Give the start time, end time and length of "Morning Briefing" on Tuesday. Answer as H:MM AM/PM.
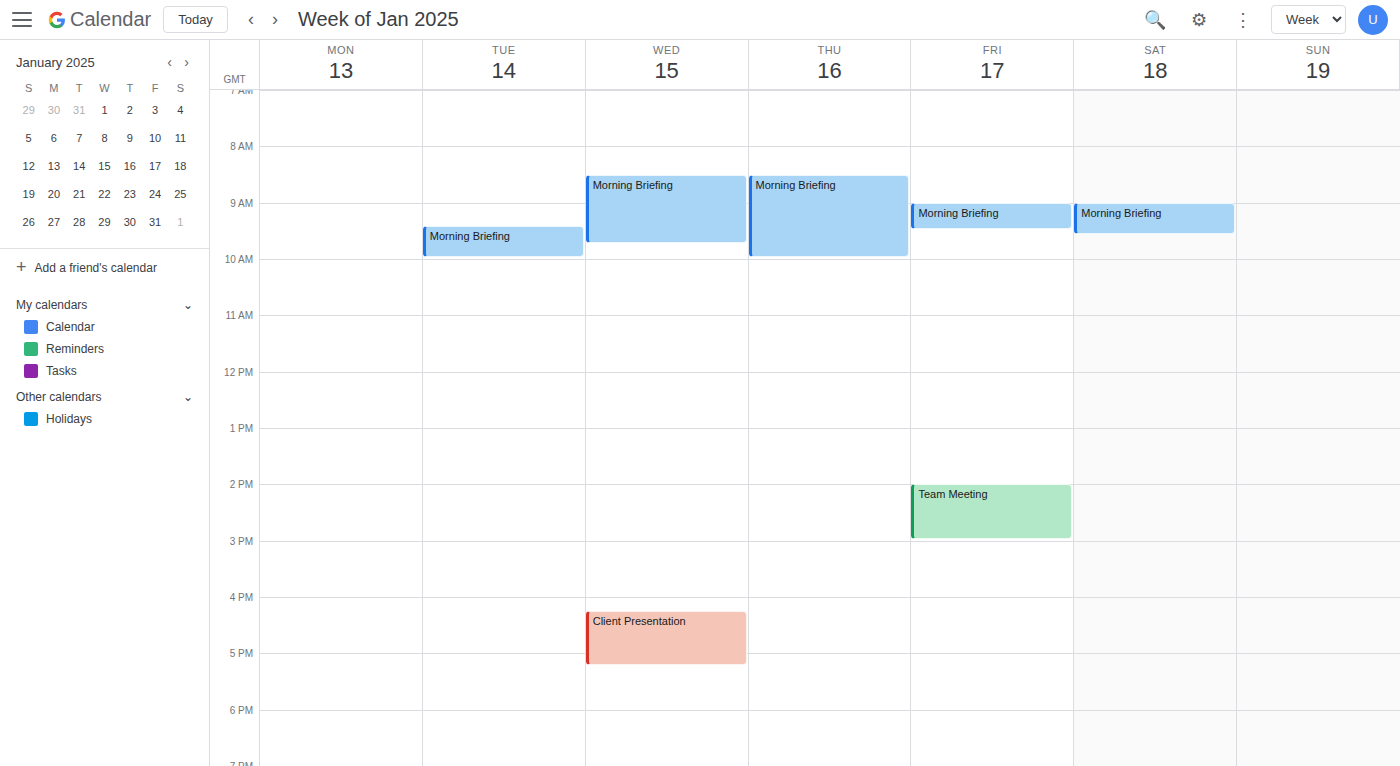
9:25 AM to 10:00 AM, 35 minutes